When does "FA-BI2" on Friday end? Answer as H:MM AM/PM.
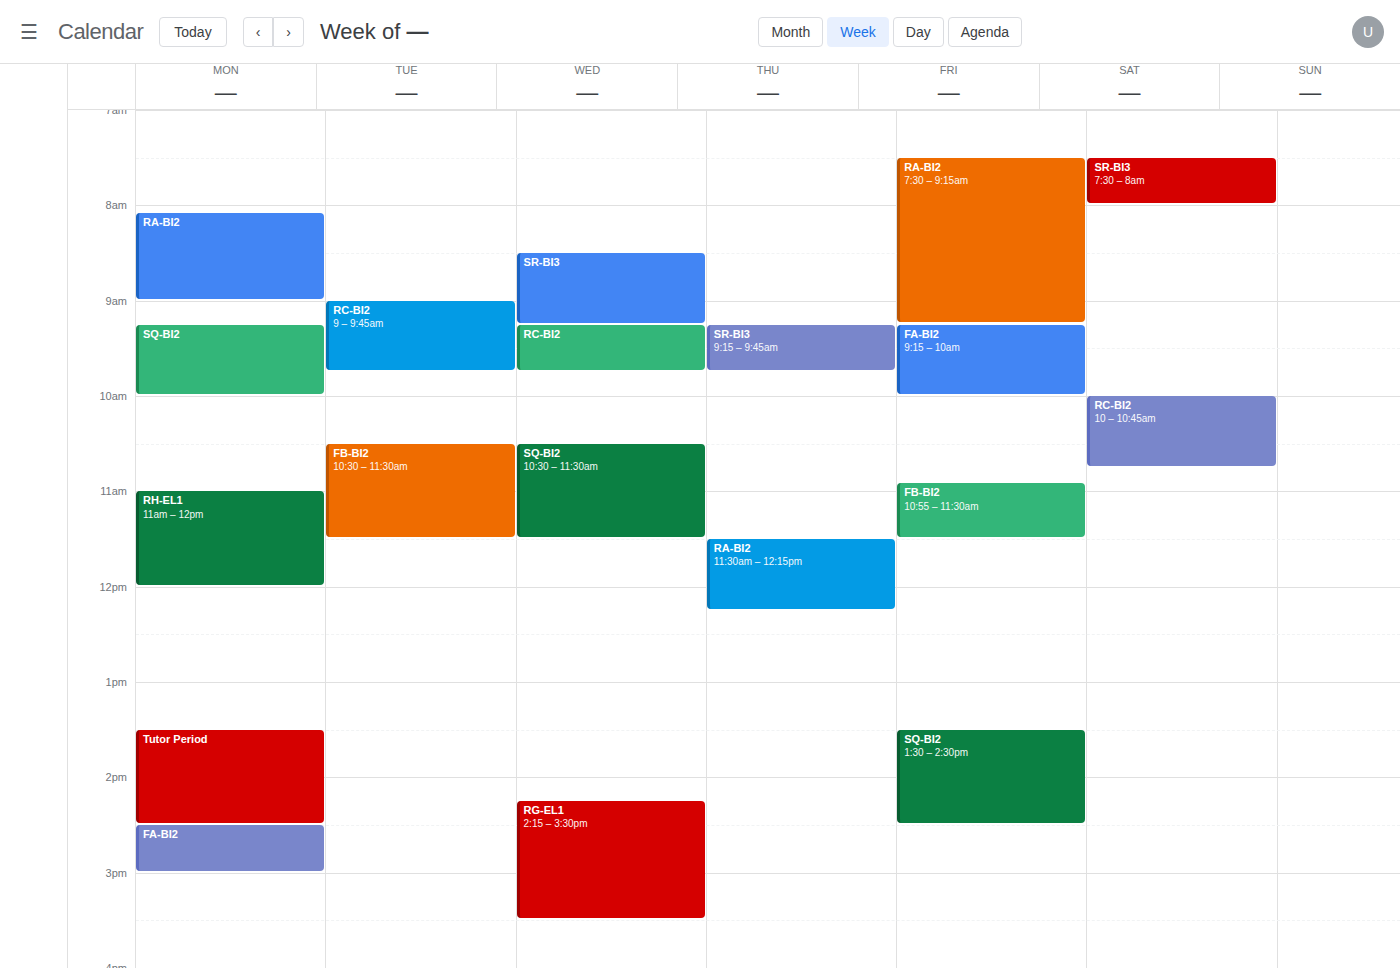
10:00 AM